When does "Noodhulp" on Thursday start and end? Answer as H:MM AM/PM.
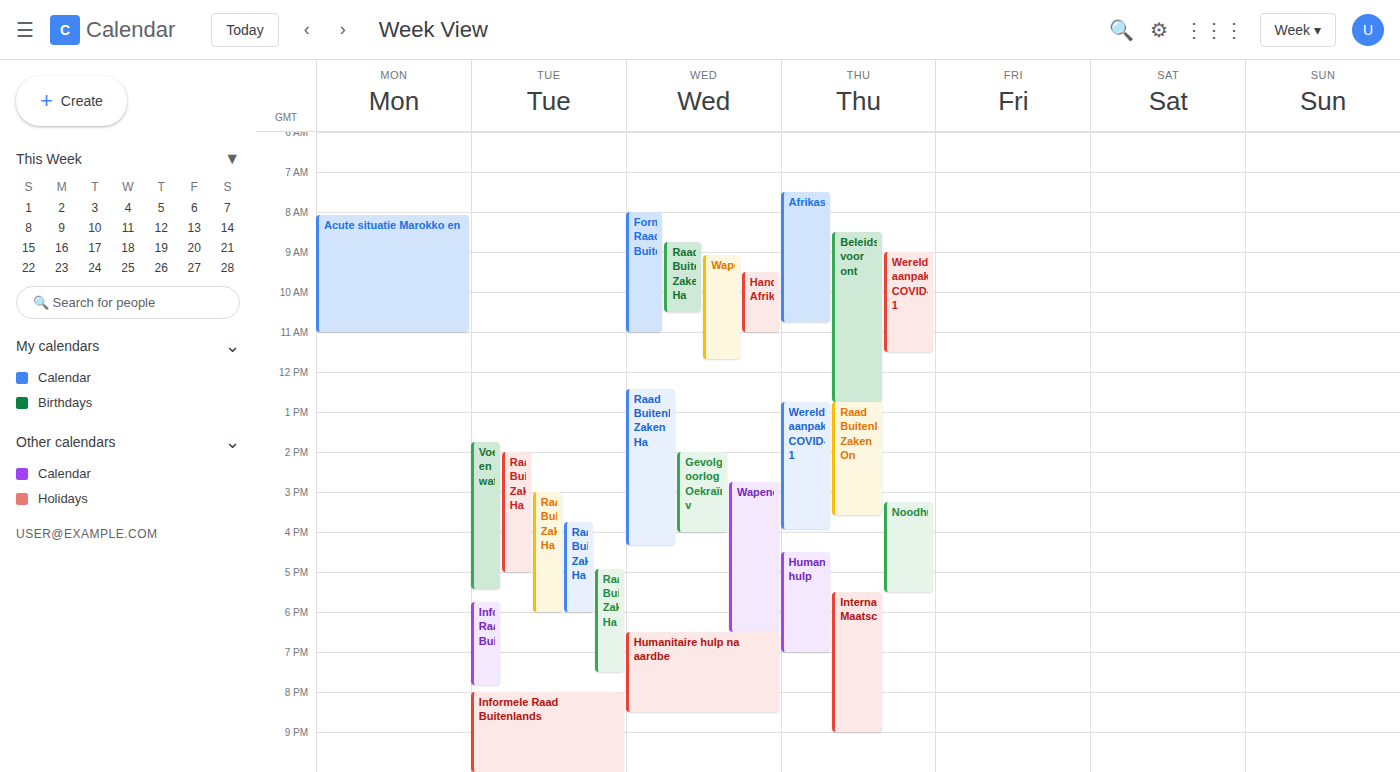
3:15 PM to 5:30 PM